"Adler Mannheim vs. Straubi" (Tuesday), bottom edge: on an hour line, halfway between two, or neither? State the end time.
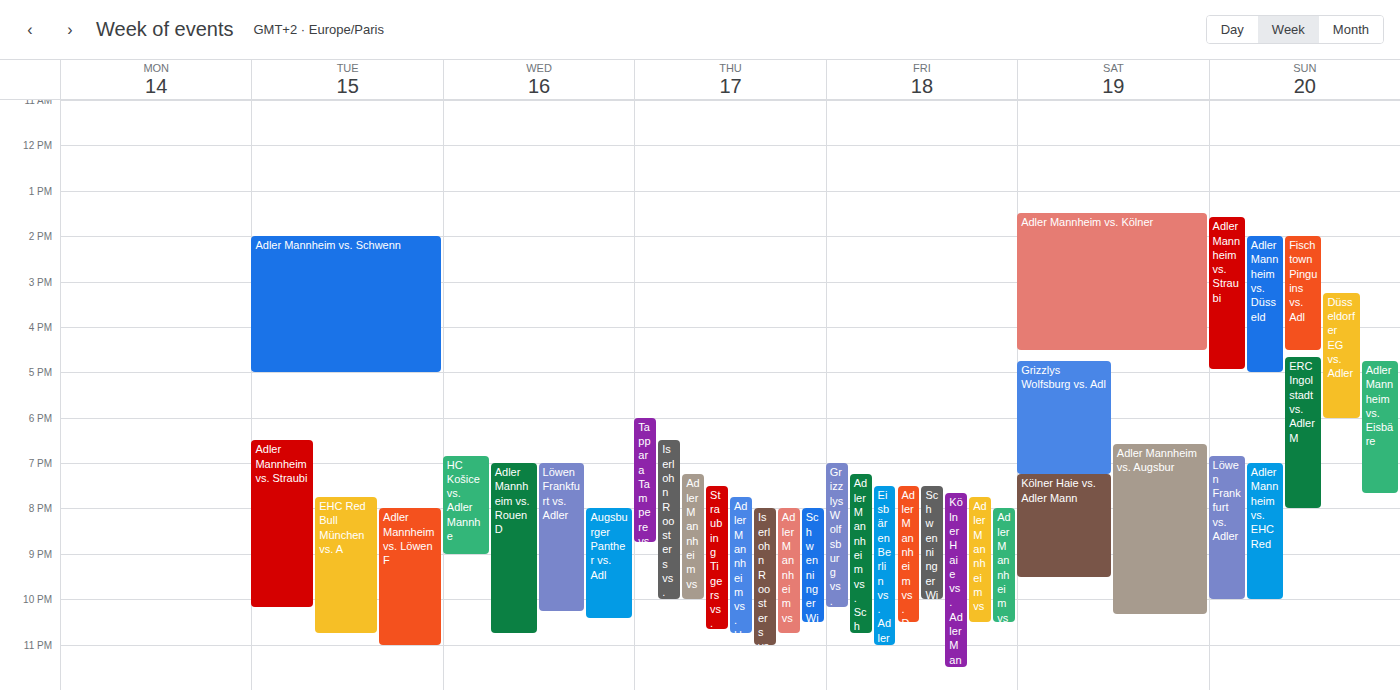
10:10 PM -- neither: 10 minutes below the 10 PM line and 50 minutes above the 11 PM line.